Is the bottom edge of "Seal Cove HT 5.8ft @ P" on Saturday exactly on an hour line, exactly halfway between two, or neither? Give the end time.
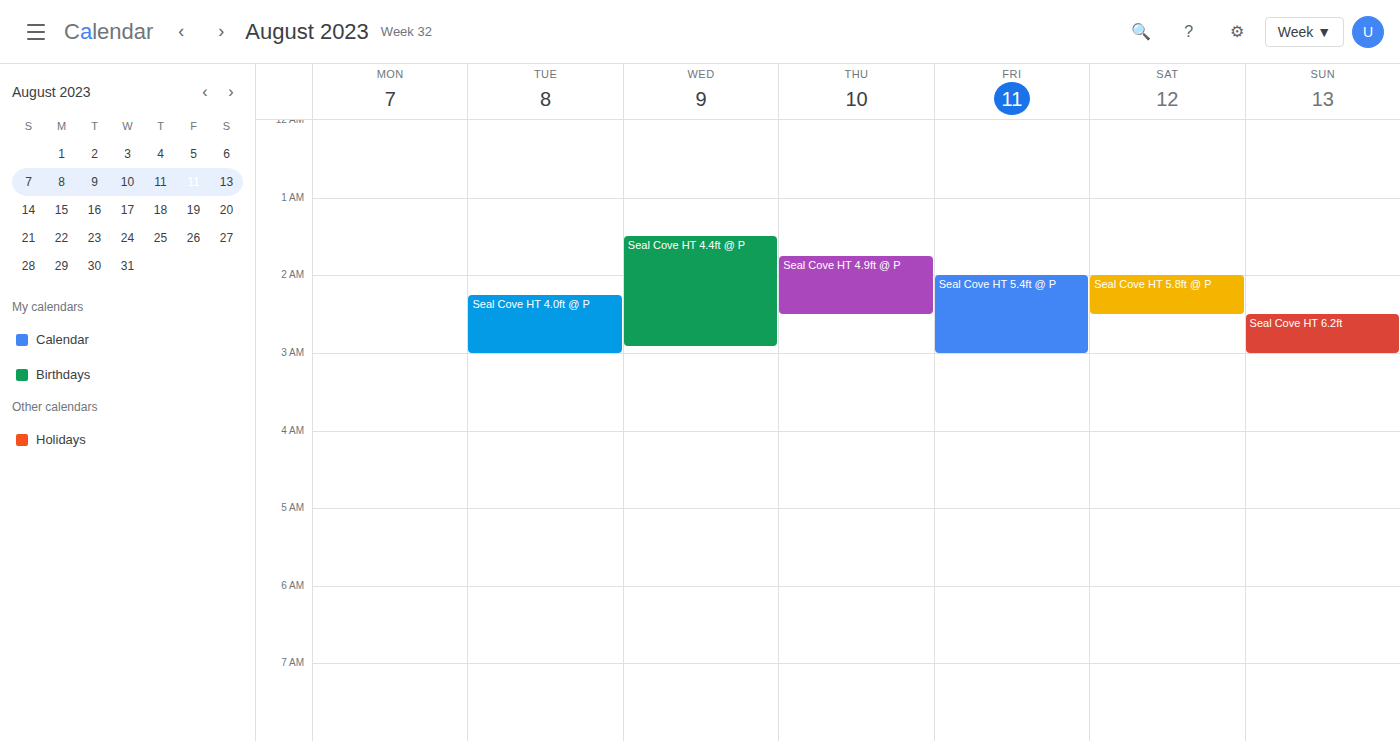
2:30 AM -- halfway between the 2 AM and 3 AM lines.